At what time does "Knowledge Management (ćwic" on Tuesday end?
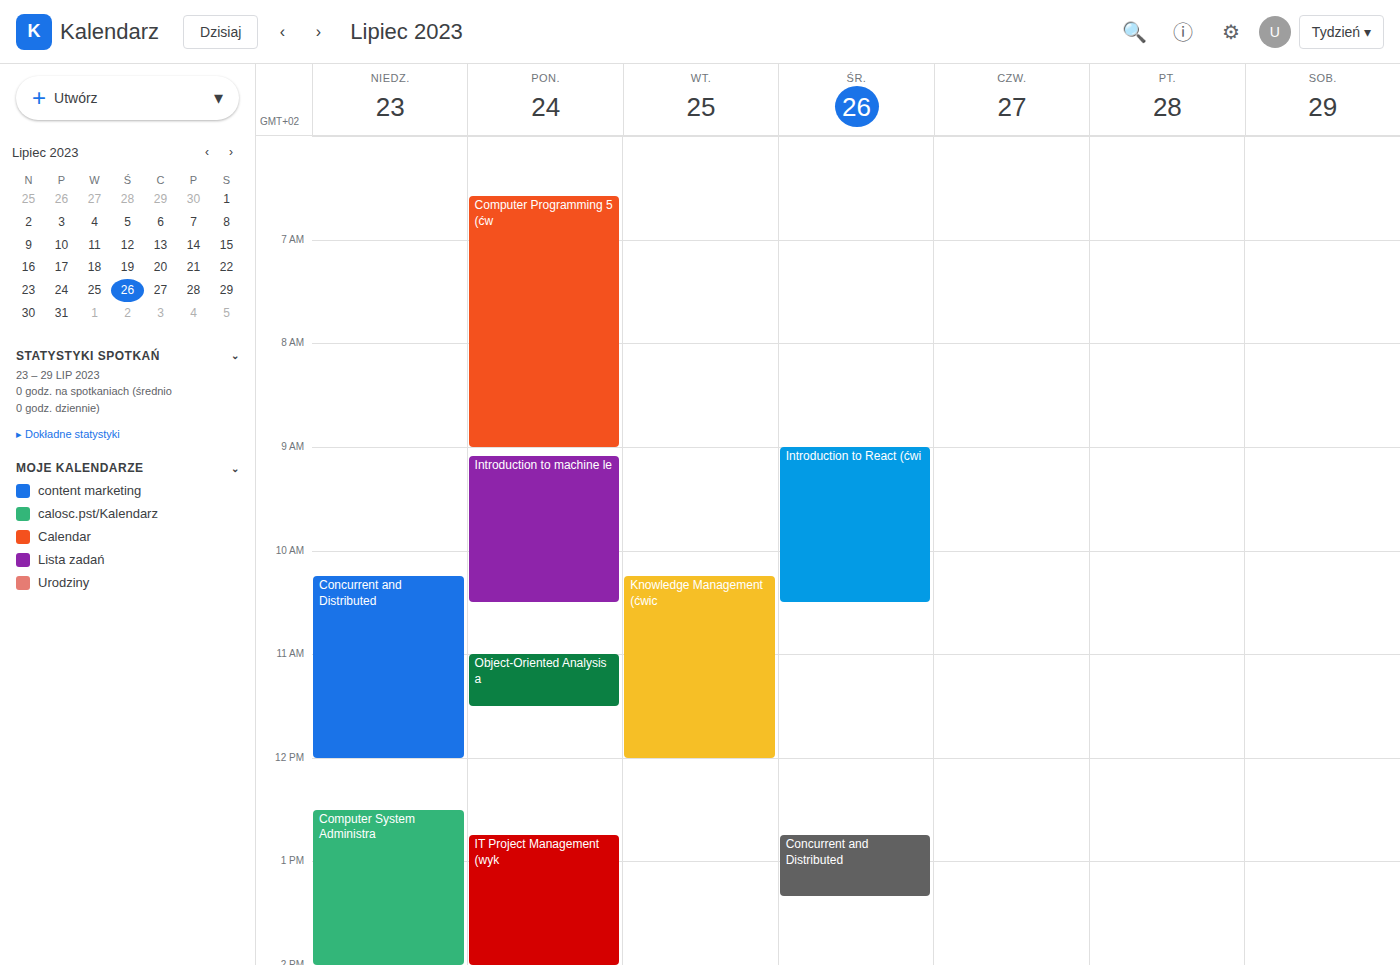
12:00